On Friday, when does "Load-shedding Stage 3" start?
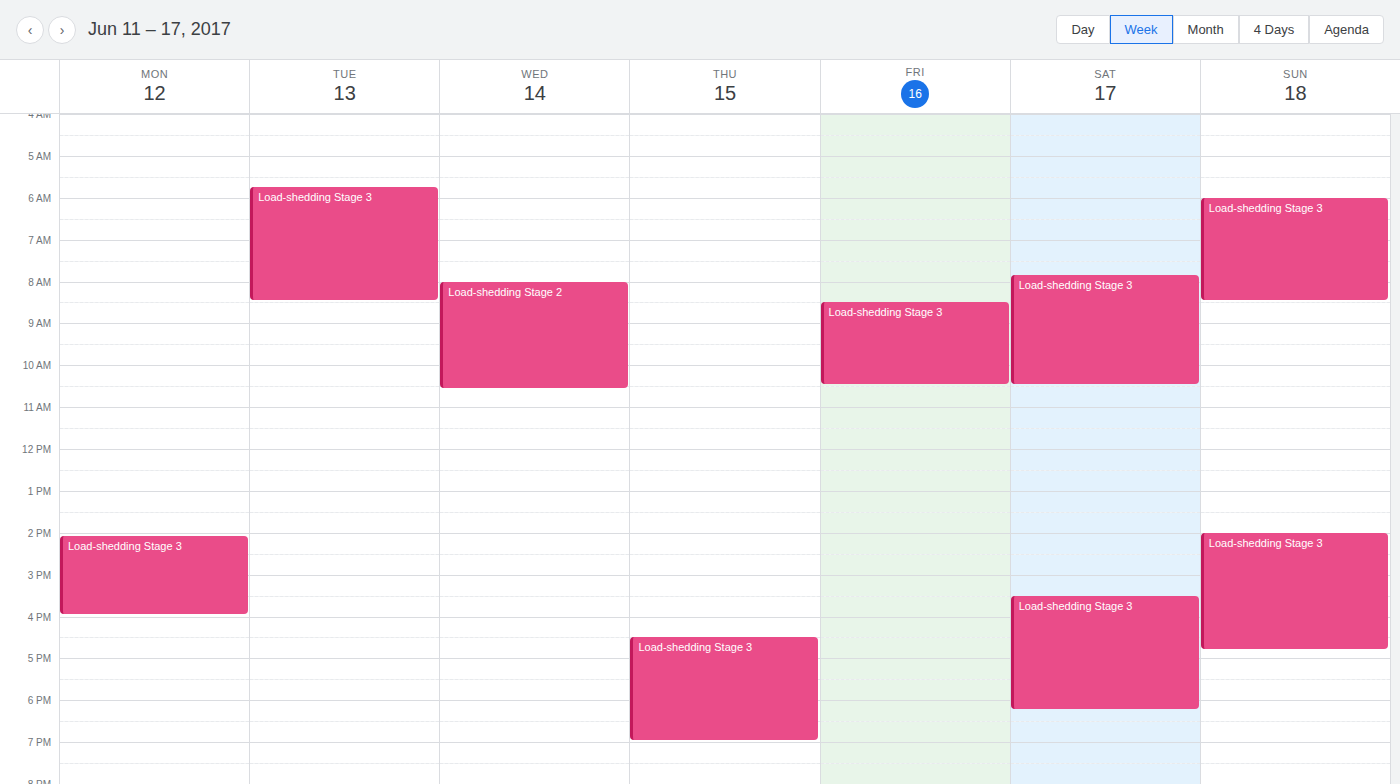
8:30 AM